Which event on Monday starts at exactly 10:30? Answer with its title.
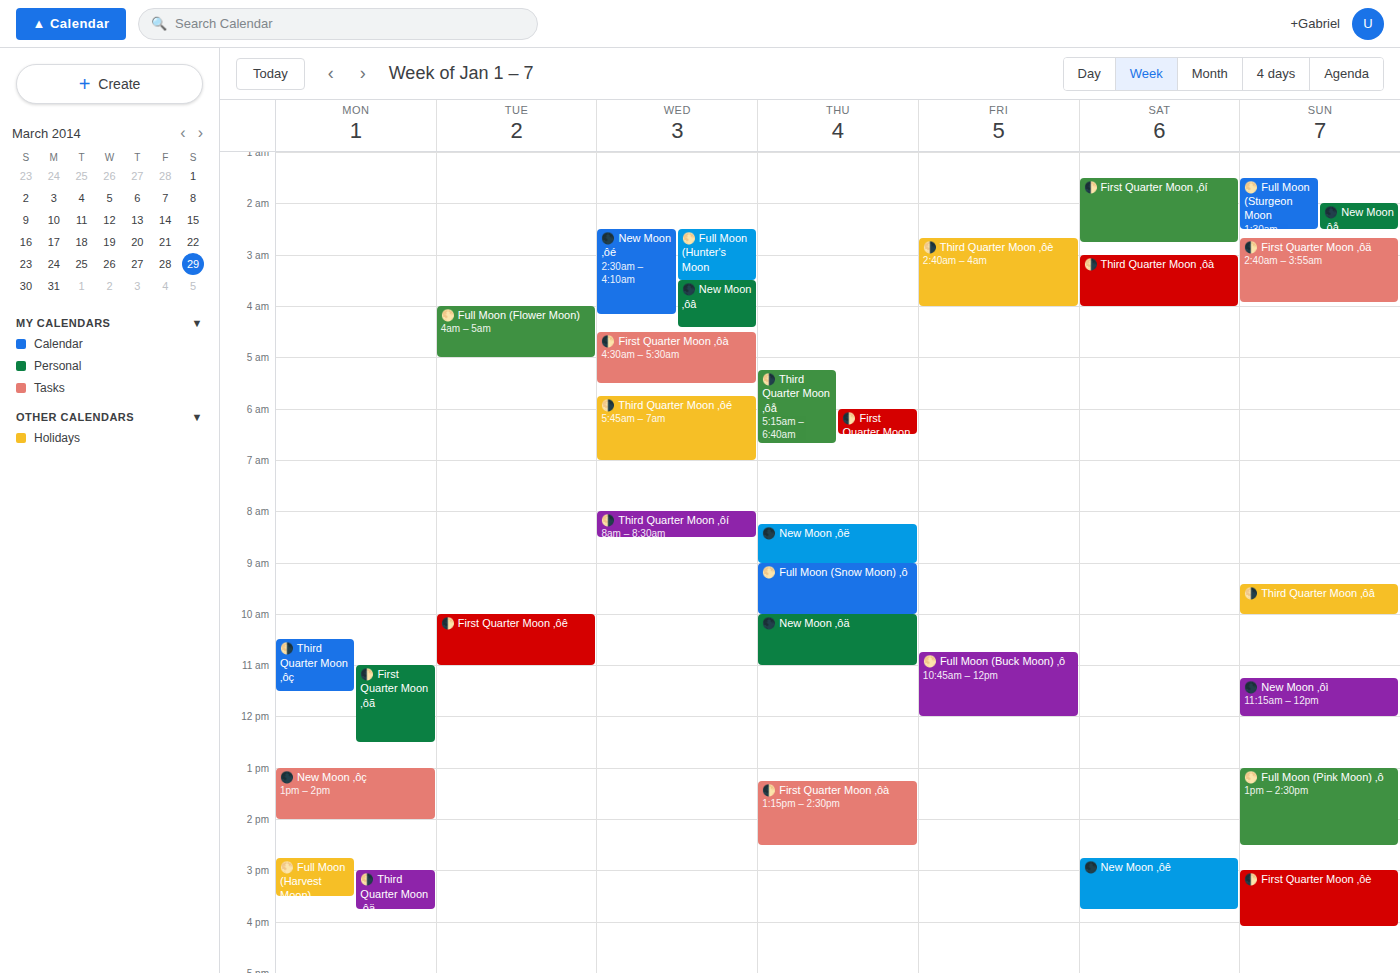
"🌗 Third Quarter Moon ‚ôç"